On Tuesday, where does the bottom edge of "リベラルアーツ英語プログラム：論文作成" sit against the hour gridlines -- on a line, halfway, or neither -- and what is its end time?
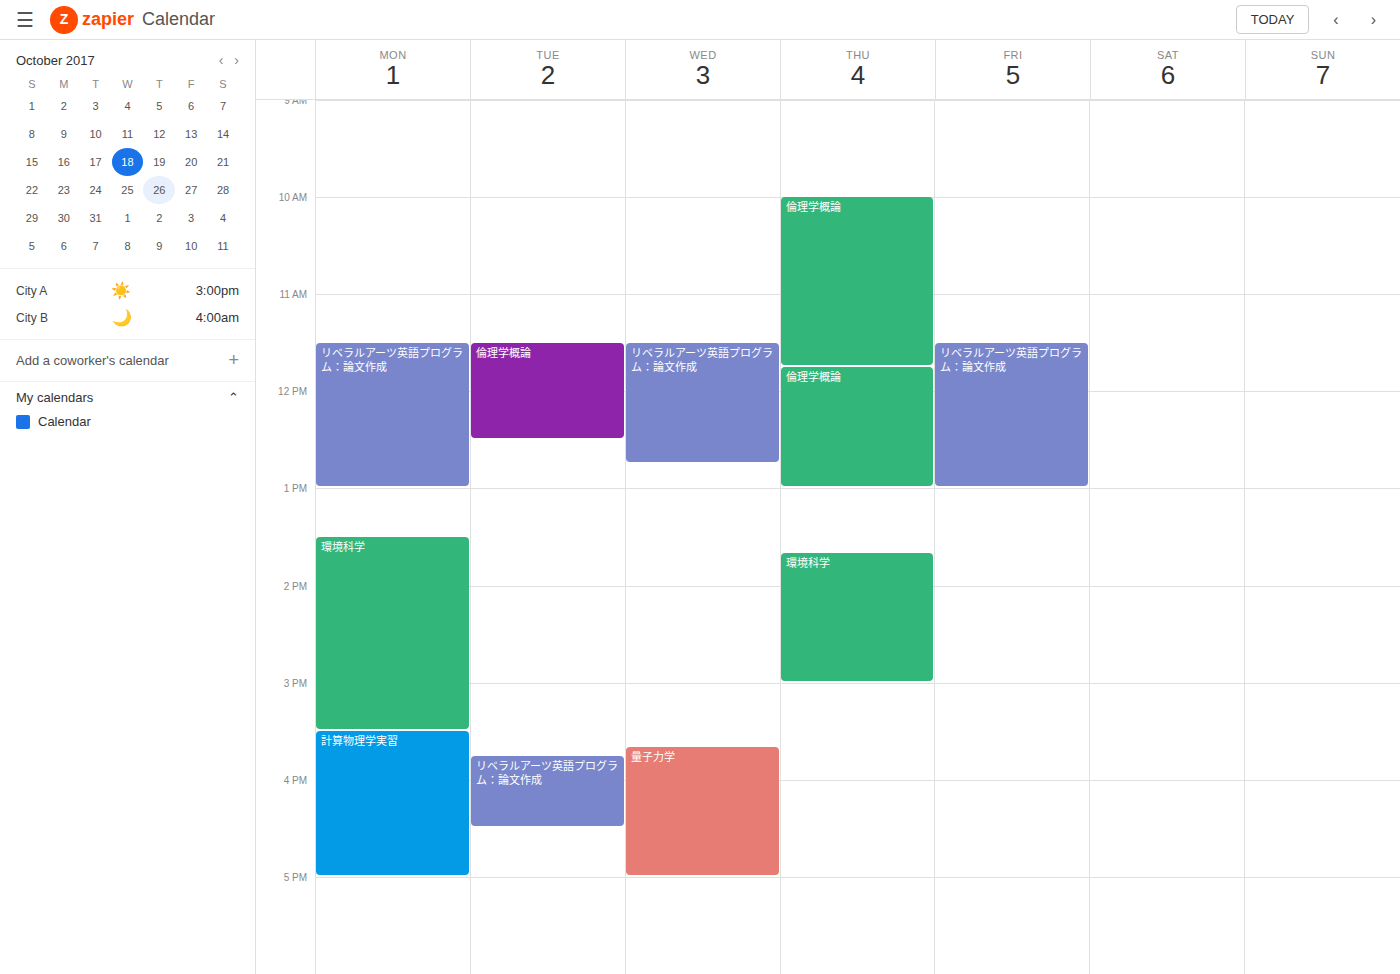
4:30 PM -- halfway between the 4 PM and 5 PM lines.